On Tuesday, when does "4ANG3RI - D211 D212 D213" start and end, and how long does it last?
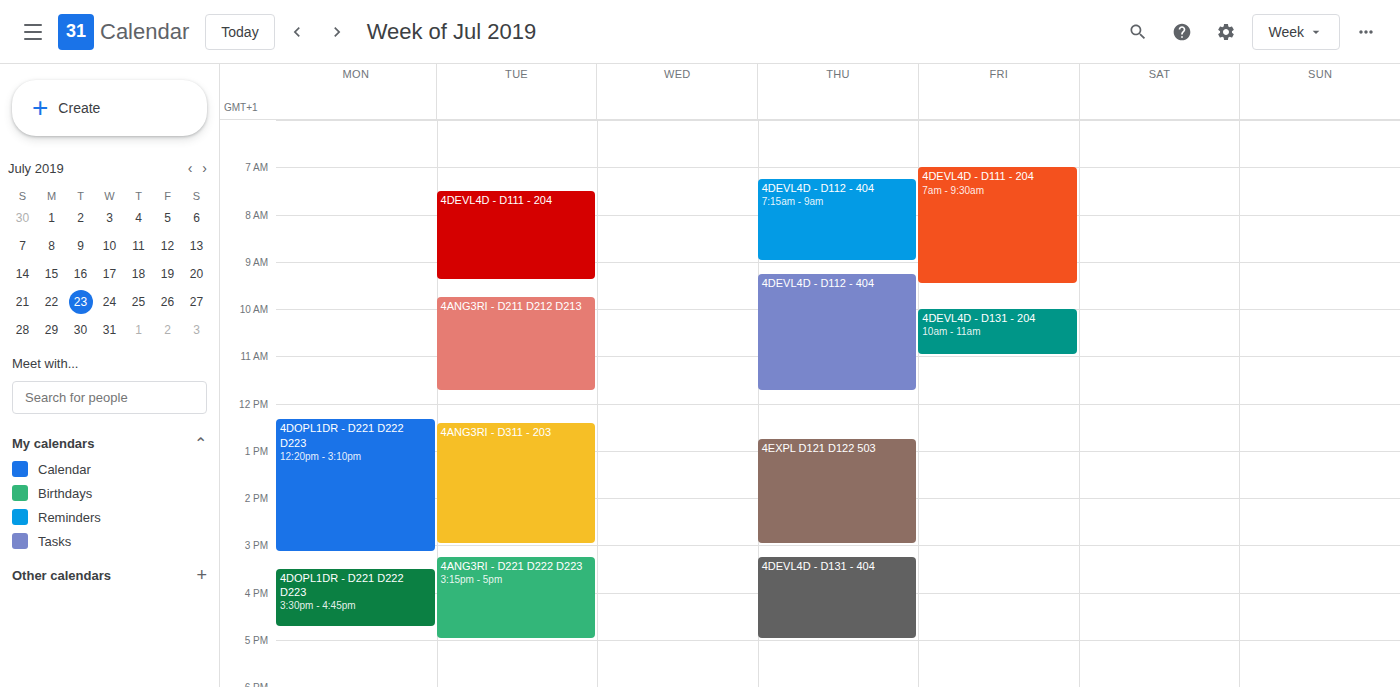
9:45 AM to 11:45 AM, 2 hours